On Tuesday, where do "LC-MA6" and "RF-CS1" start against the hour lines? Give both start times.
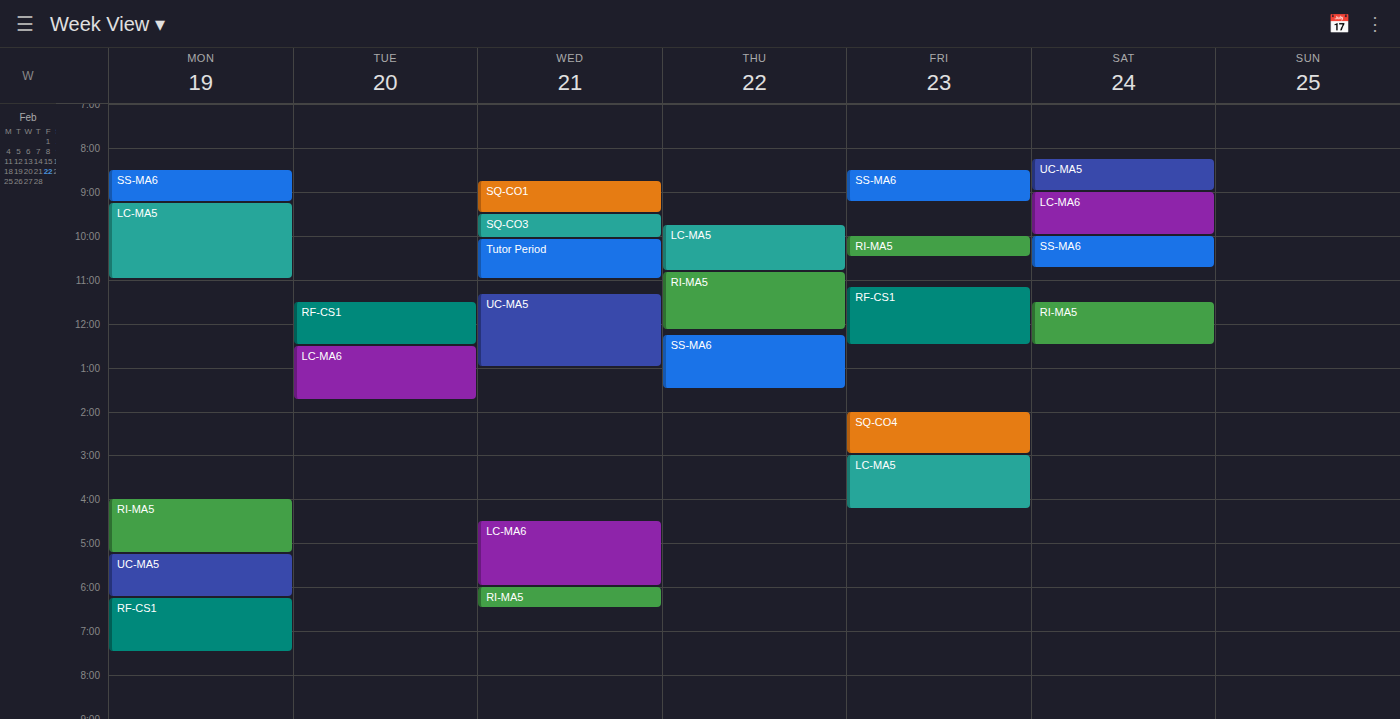
"LC-MA6": 12:30 PM, halfway between the 12 PM and 1 PM lines. "RF-CS1": 11:30 AM, halfway between the 11 AM and 12 PM lines.